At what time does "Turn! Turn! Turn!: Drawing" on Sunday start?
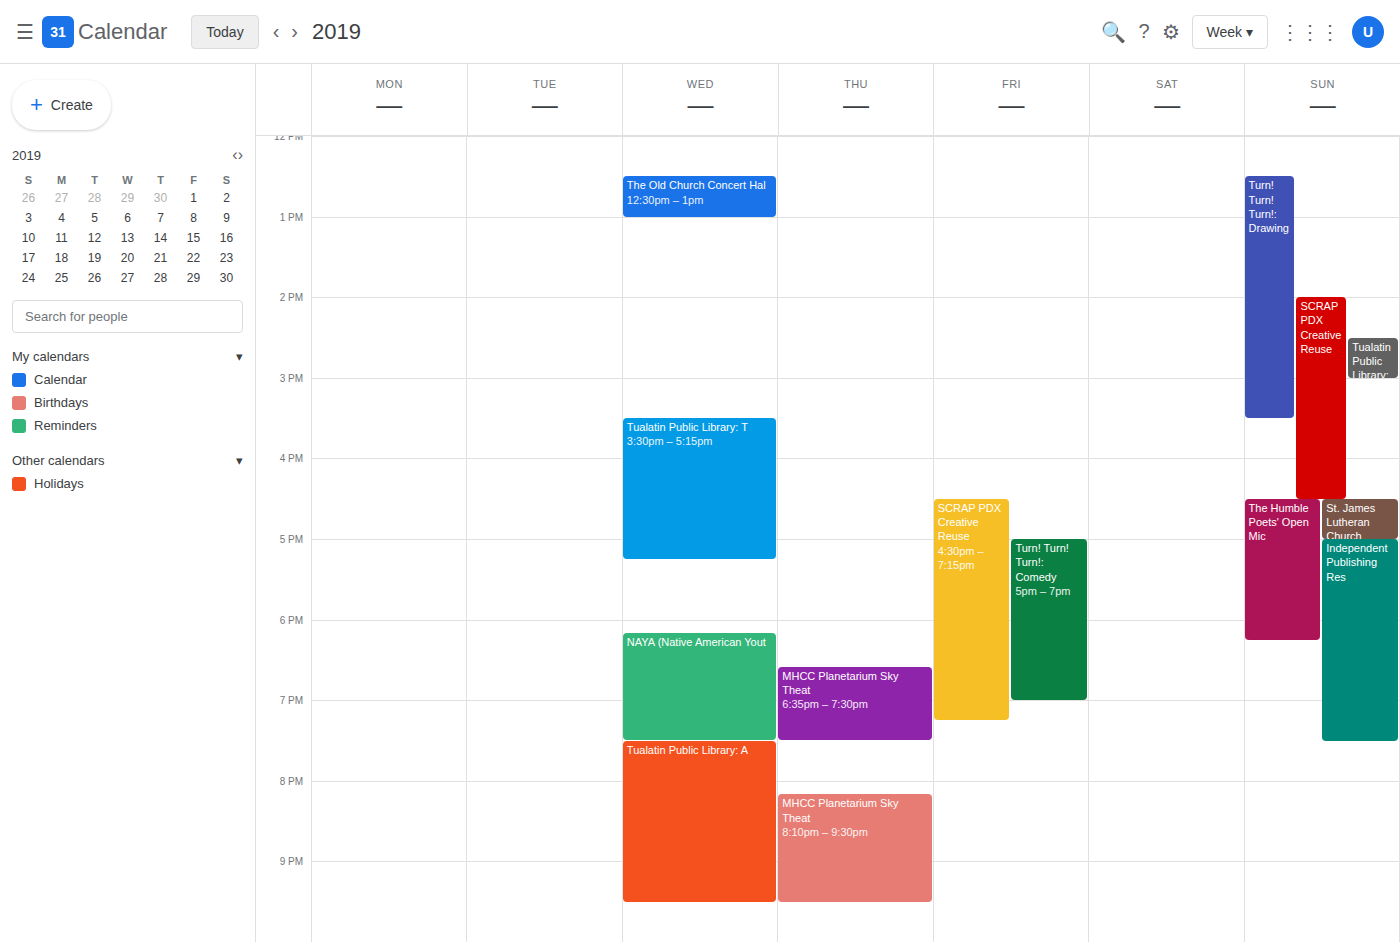
12:30 PM